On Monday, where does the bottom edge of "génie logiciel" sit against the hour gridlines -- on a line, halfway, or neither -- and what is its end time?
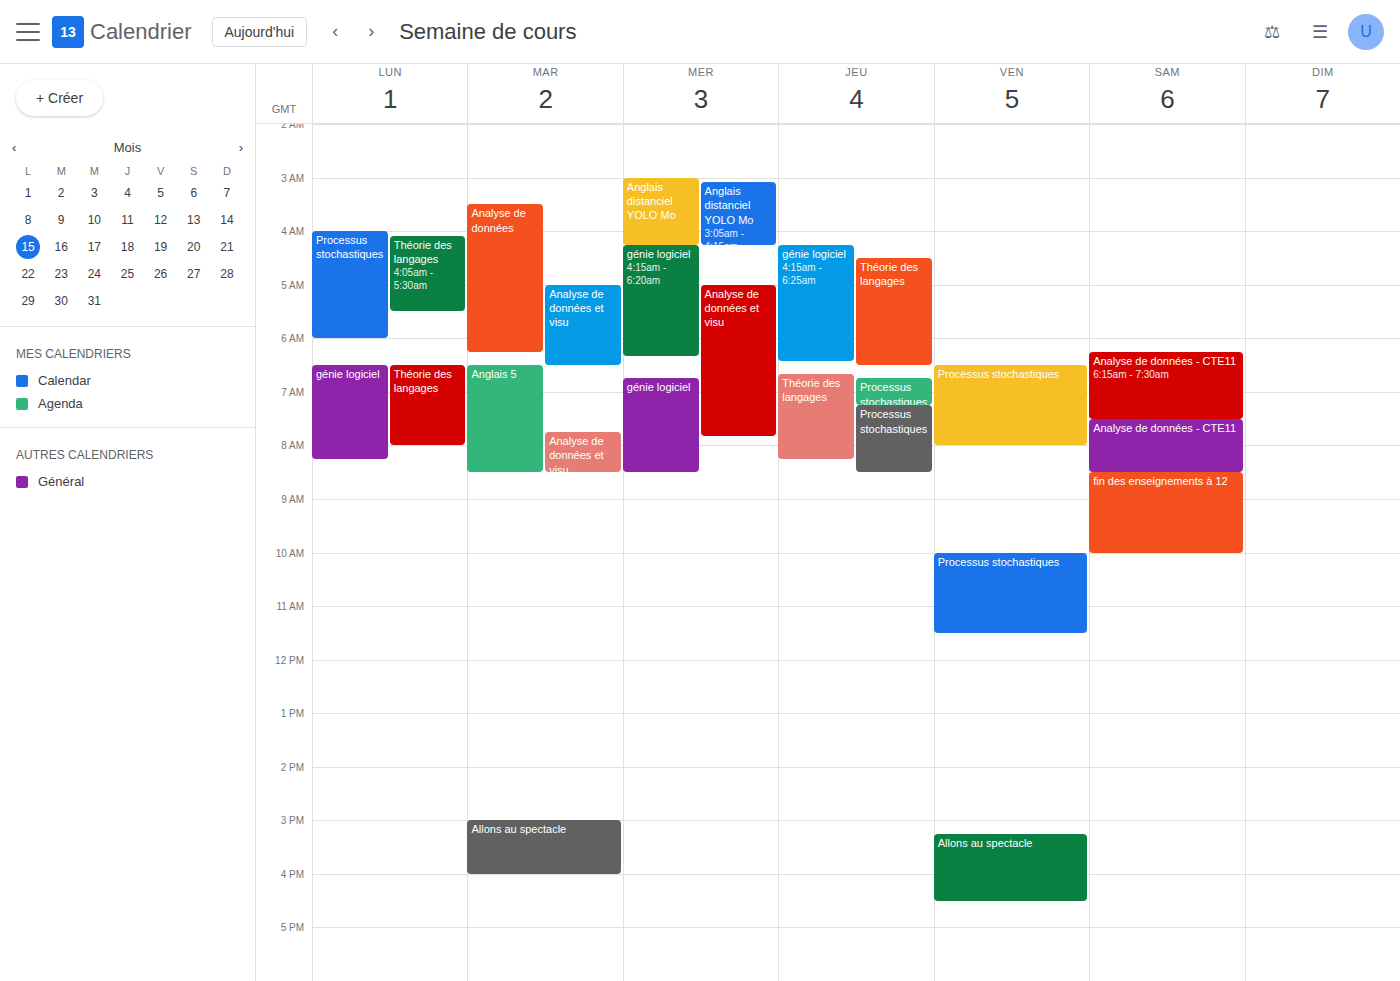
8:15 AM -- neither: a quarter of the way from the 8 AM line to the 9 AM line.